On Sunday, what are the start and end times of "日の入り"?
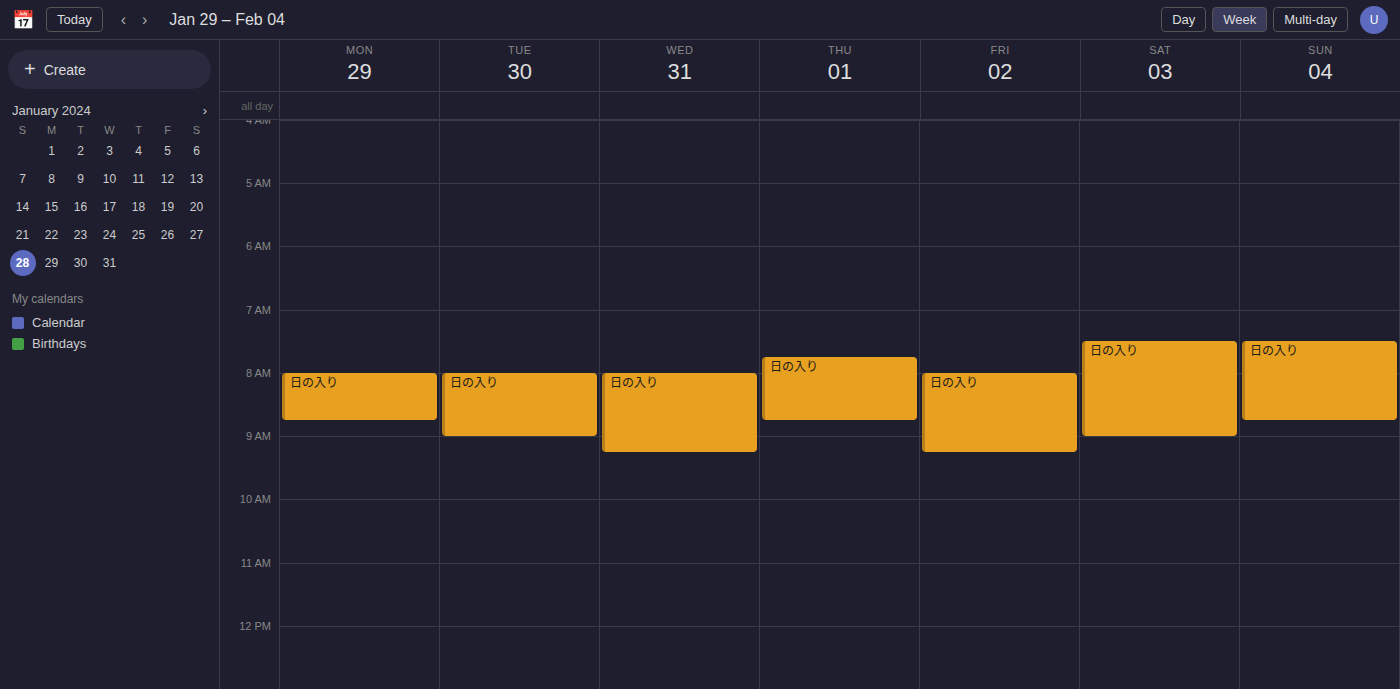
7:30 AM to 8:45 AM